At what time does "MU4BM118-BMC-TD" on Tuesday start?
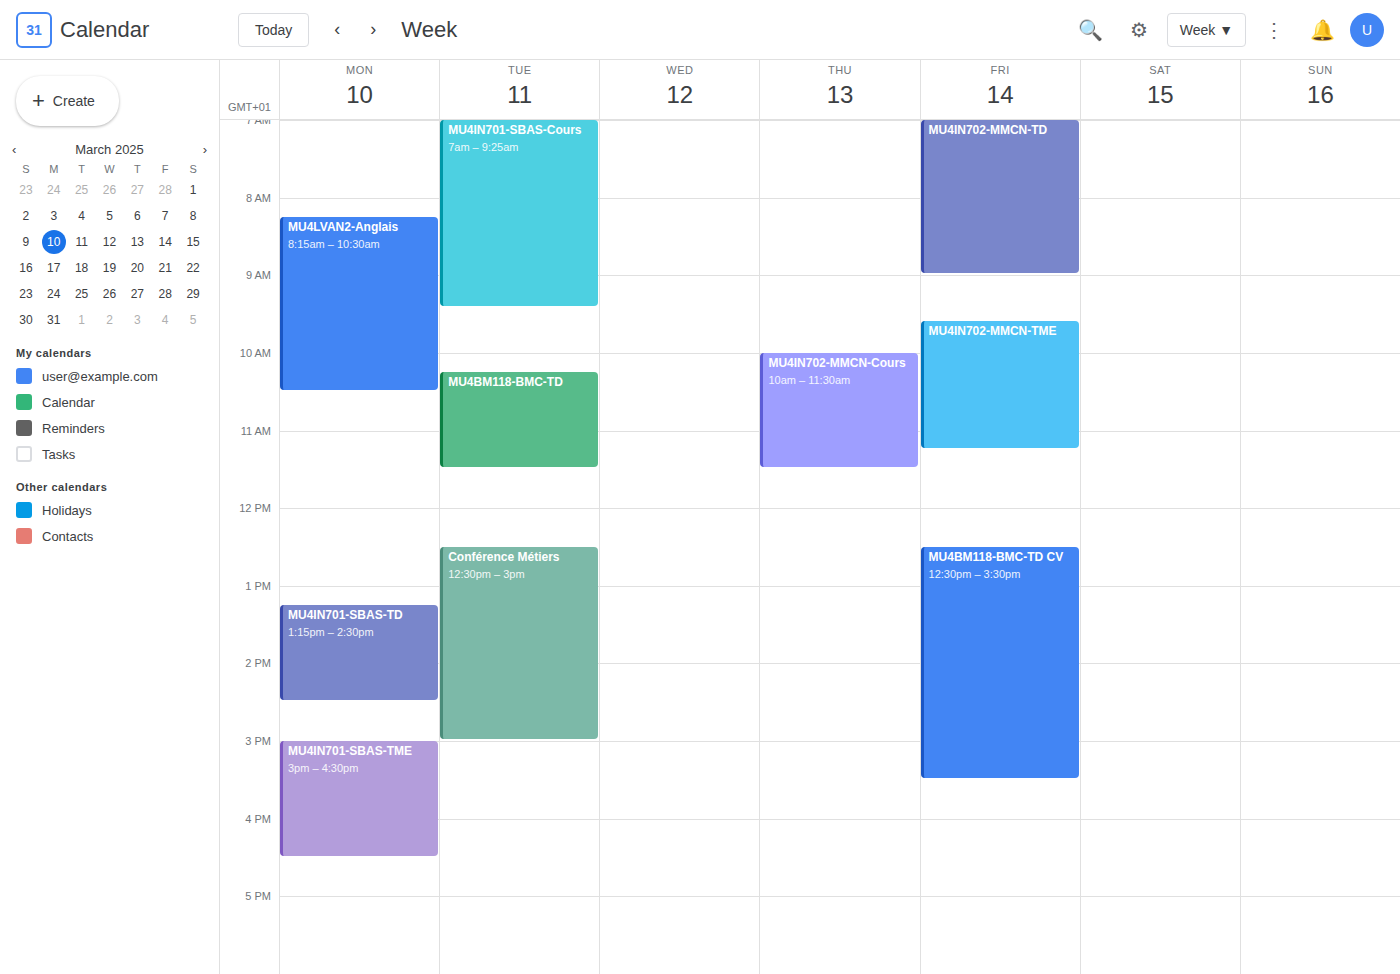
10:15